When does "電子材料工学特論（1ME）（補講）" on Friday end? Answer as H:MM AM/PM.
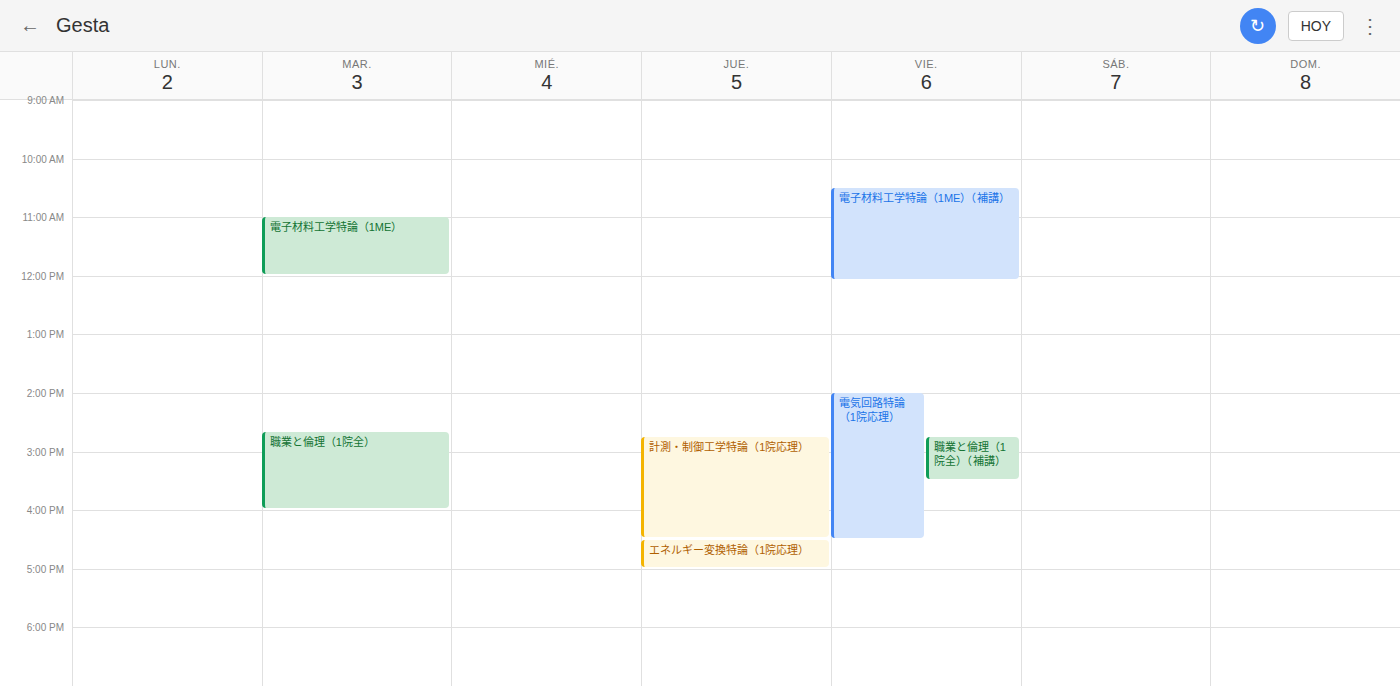
12:05 PM